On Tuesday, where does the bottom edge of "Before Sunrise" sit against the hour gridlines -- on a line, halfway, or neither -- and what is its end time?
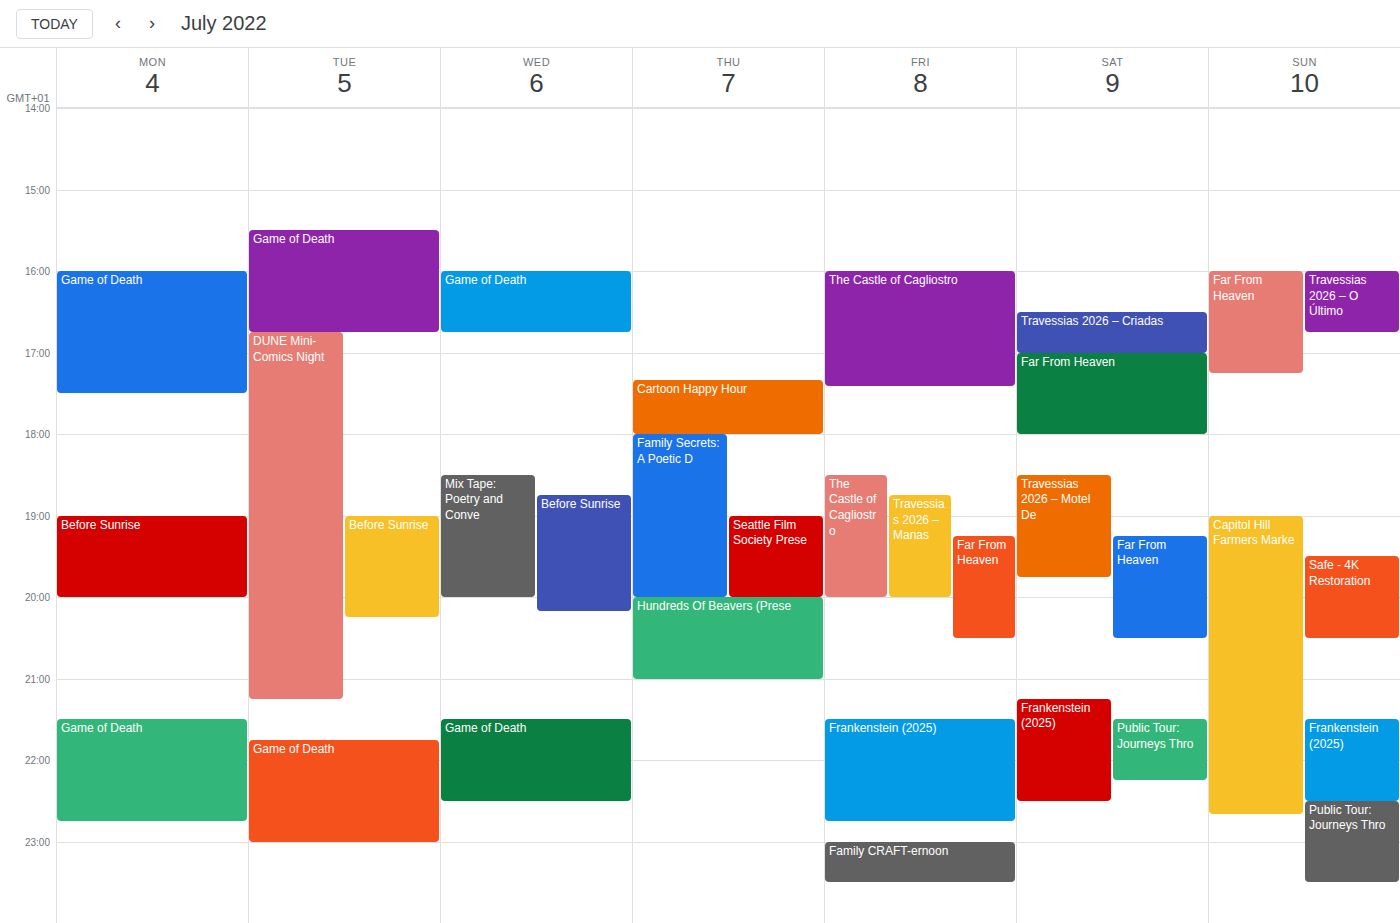
20:15 -- neither: a quarter of the way from the 20:00 line to the 21:00 line.